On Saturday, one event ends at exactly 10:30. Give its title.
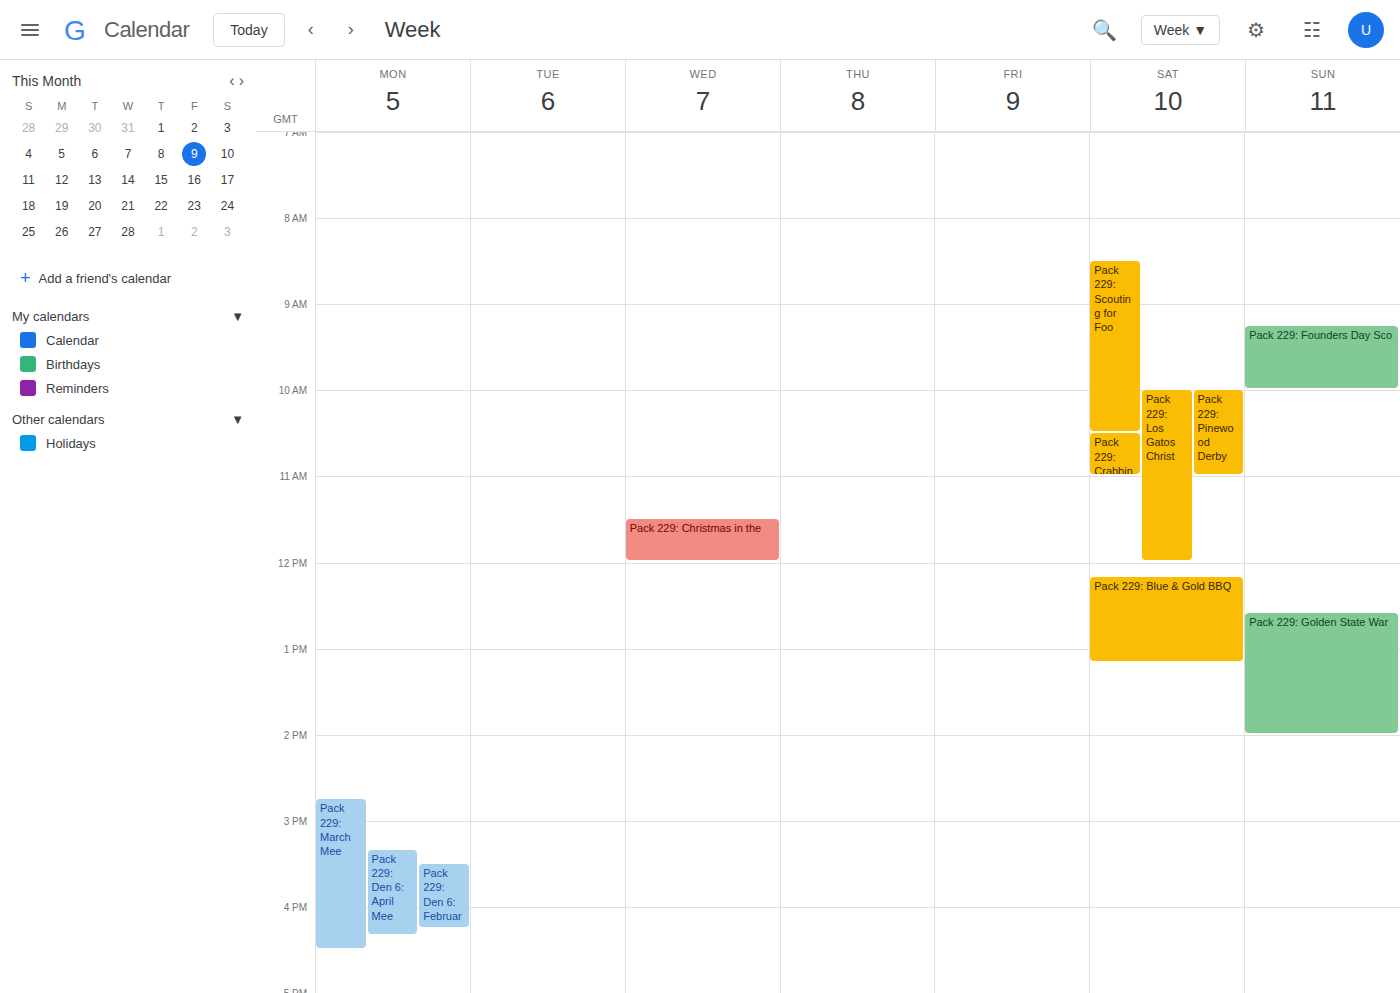
"Pack 229: Scouting for Foo"